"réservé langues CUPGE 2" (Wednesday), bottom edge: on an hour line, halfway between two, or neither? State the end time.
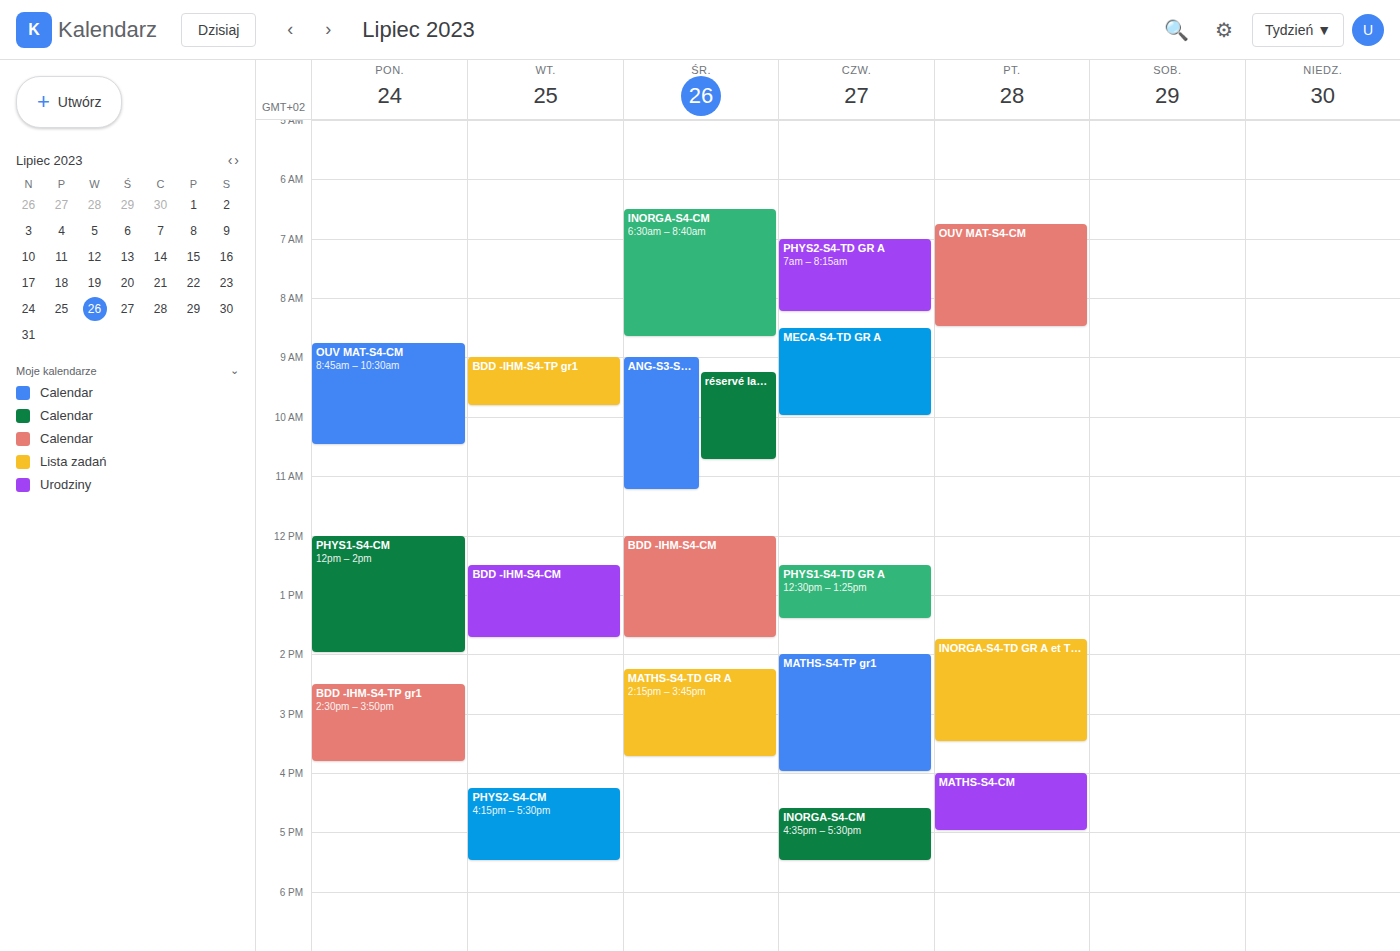
10:45 AM -- neither: three quarters of the way from the 10 AM line to the 11 AM line.